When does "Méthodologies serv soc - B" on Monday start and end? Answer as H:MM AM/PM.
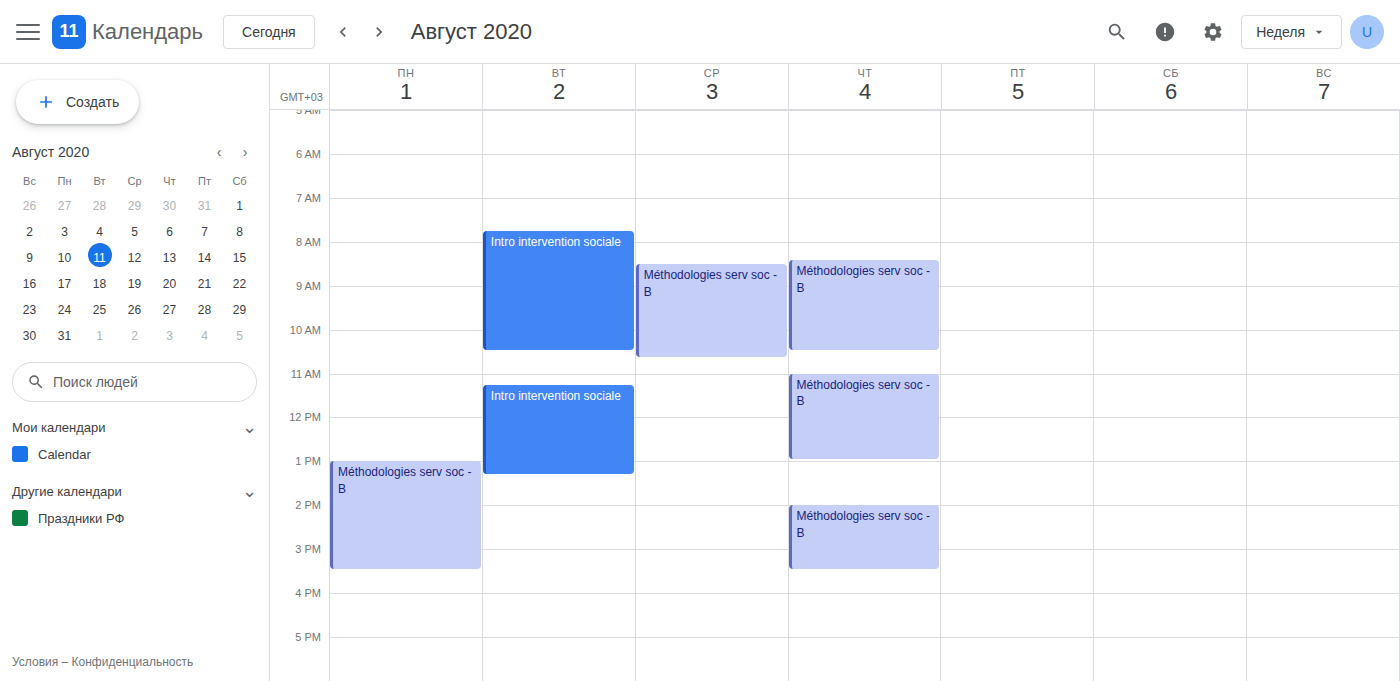
1:00 PM to 3:30 PM